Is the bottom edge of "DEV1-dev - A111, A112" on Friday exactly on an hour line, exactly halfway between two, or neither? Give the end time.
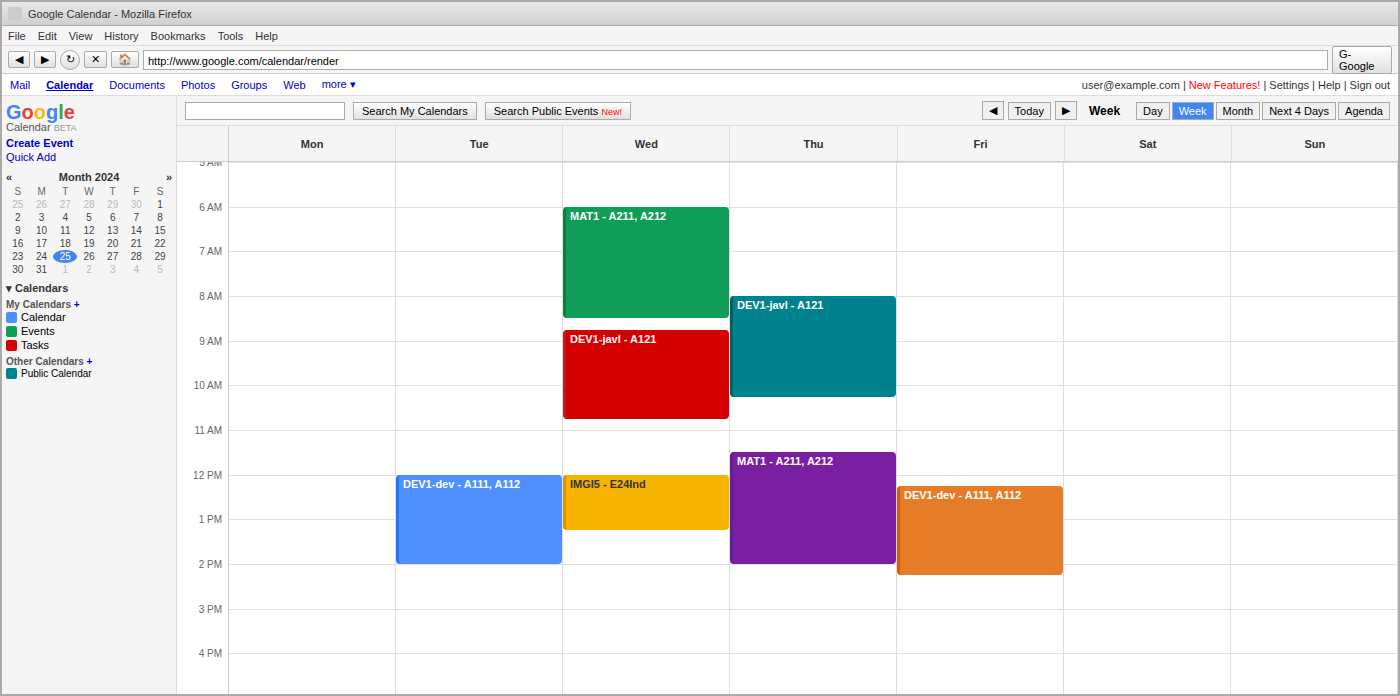
2:15 PM -- neither: a quarter of the way from the 2 PM line to the 3 PM line.